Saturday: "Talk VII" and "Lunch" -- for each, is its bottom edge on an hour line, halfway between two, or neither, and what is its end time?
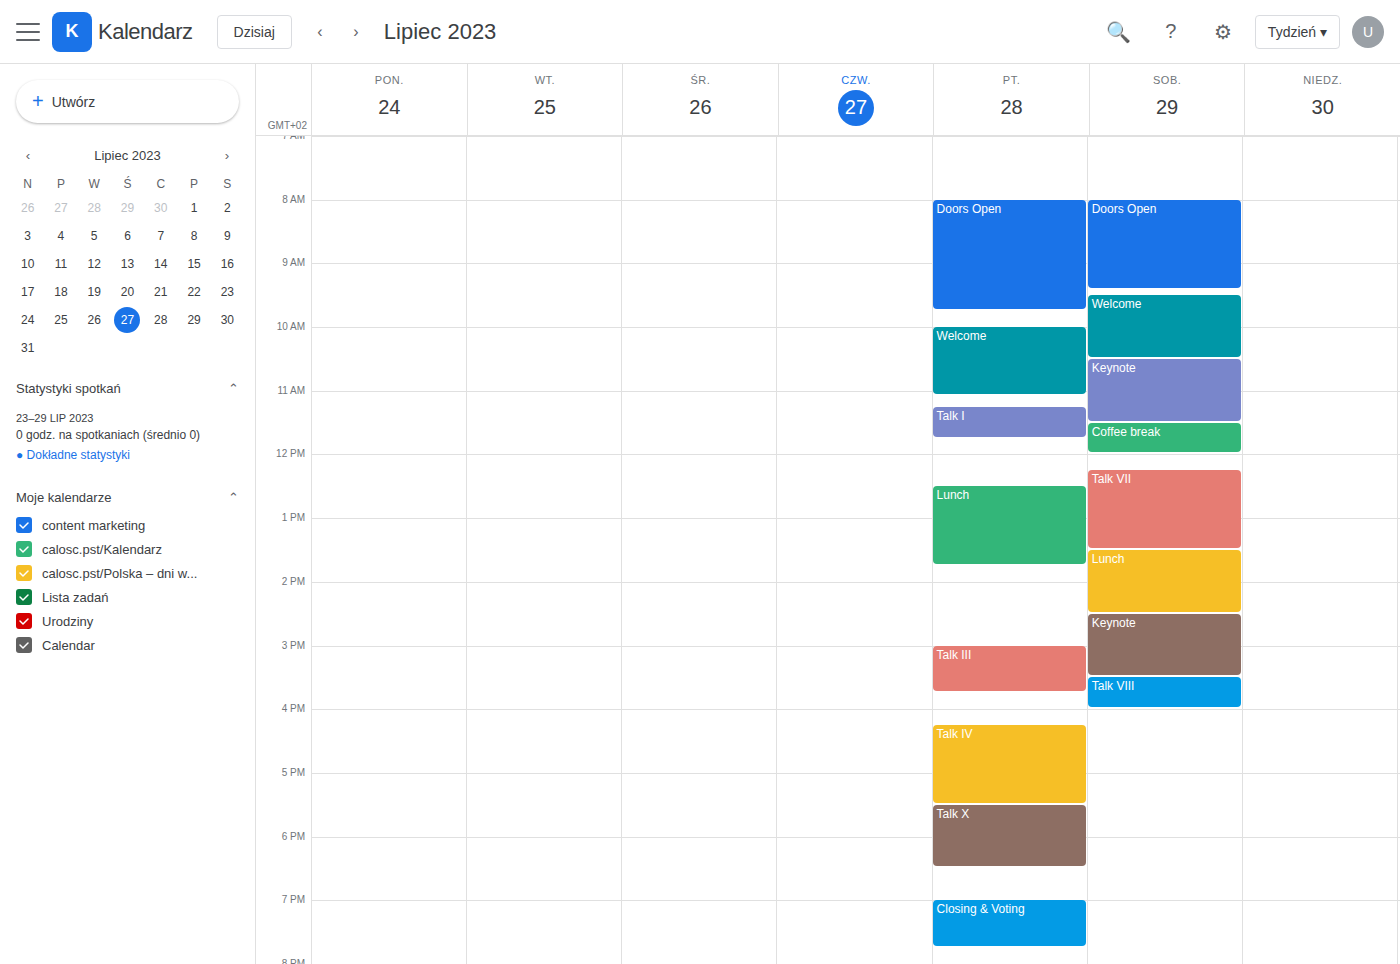
"Talk VII": 1:30 PM, halfway between the 1 PM and 2 PM lines. "Lunch": 2:30 PM, halfway between the 2 PM and 3 PM lines.